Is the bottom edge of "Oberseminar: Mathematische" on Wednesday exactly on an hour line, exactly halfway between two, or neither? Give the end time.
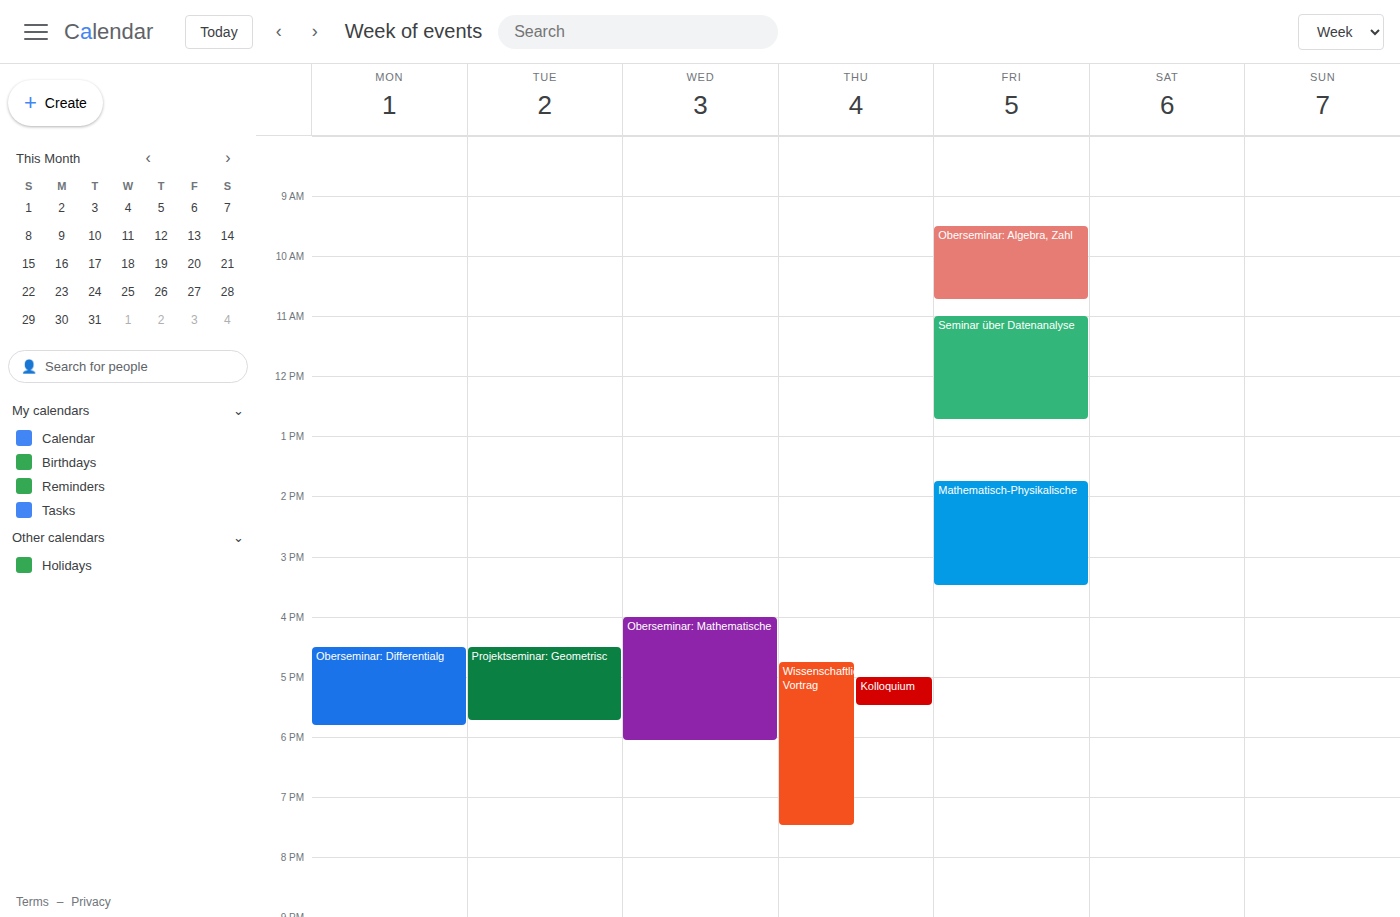
18:05 -- neither: 5 minutes below the 18:00 line and 55 minutes above the 19:00 line.